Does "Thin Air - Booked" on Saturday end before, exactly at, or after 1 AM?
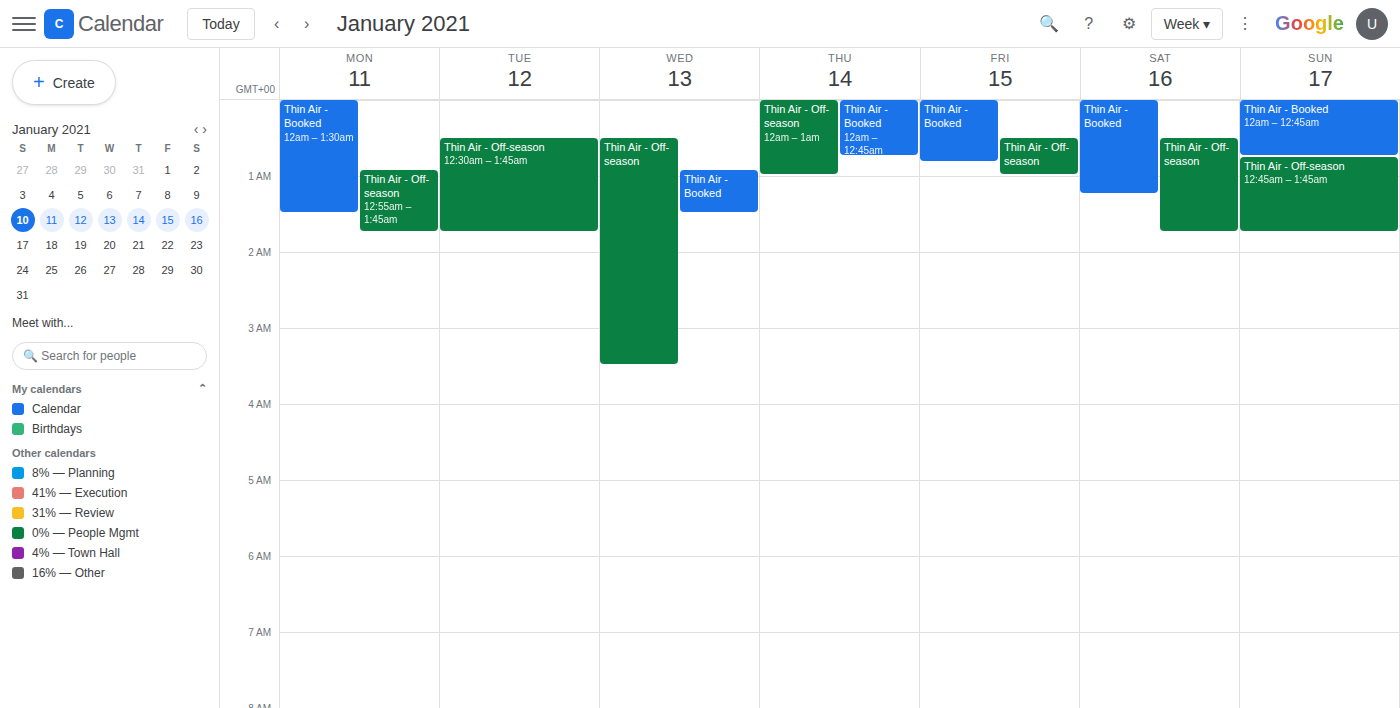
1:15 AM -- after 1 AM, 15 minutes below the 1 AM line.